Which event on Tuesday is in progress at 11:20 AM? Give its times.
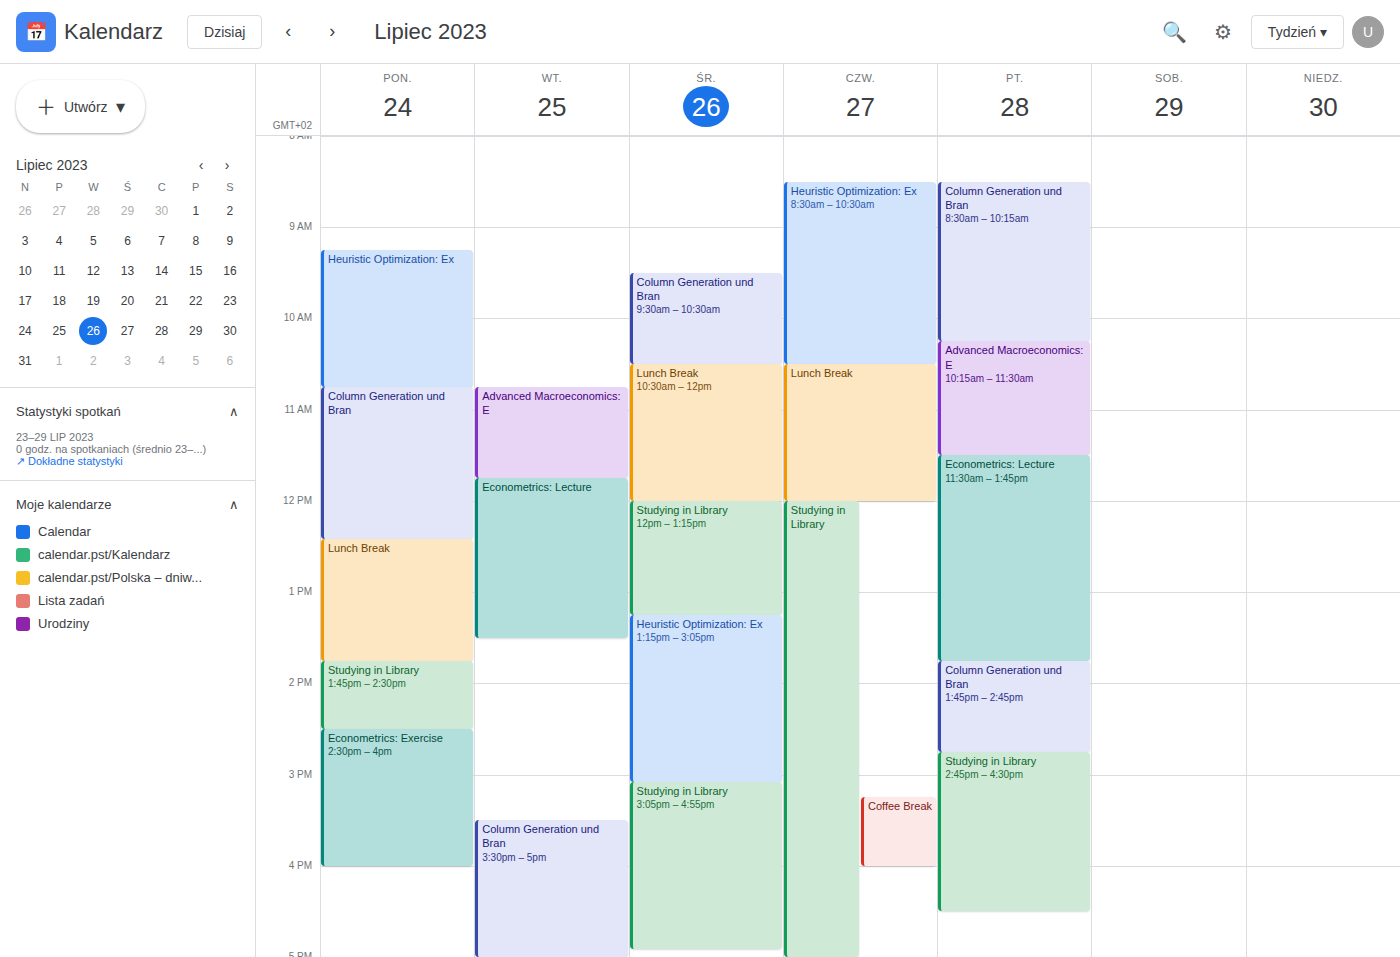
"Advanced Macroeconomics: E", 10:45 AM to 11:45 AM